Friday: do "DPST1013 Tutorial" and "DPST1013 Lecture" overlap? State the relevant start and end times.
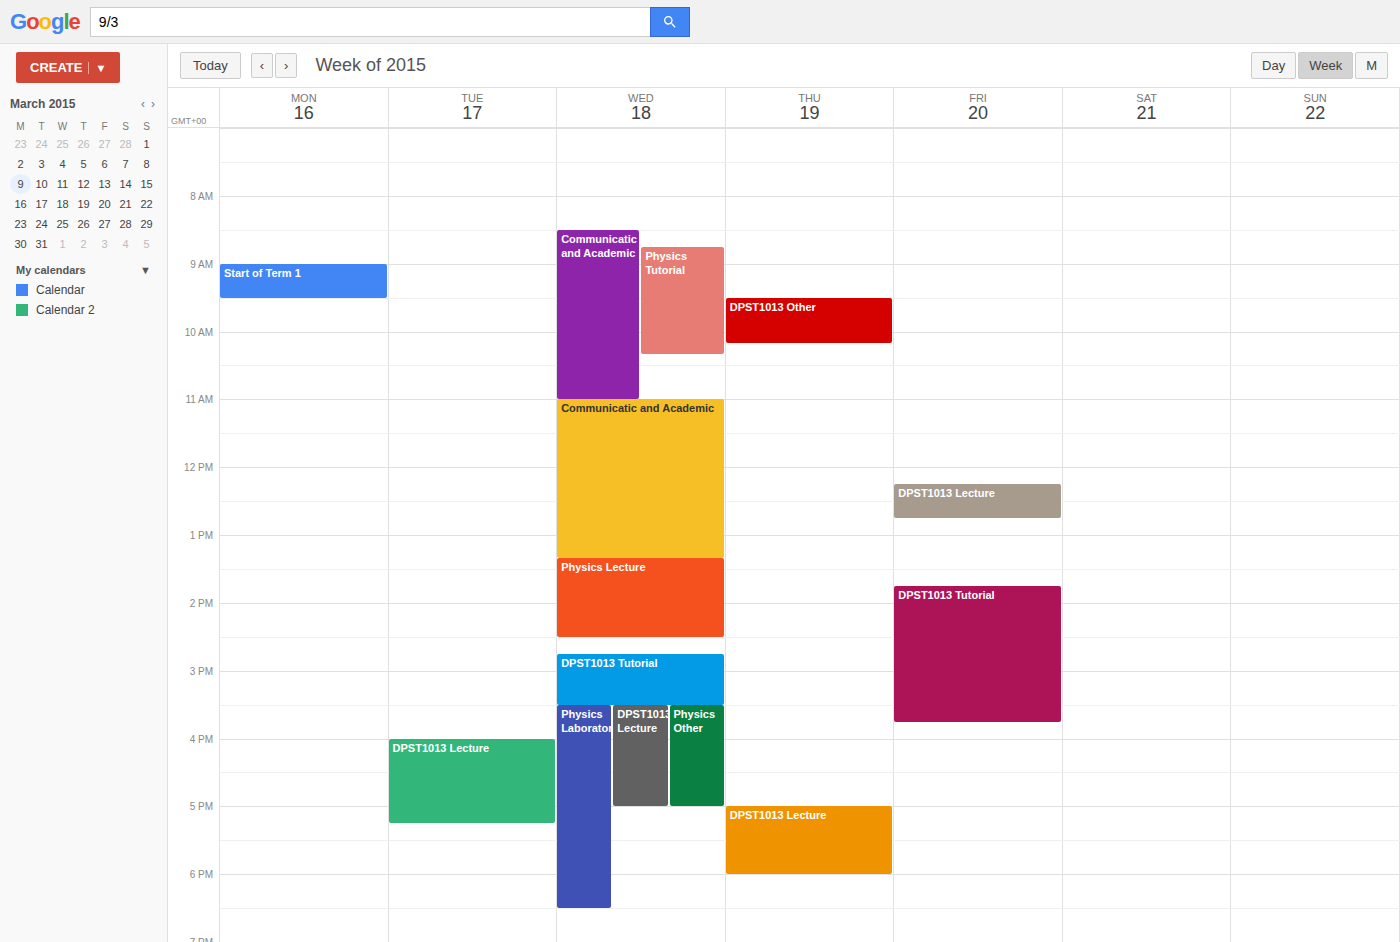
"DPST1013 Lecture" ends at 12:45 PM and "DPST1013 Tutorial" starts at 1:45 PM -- no overlap.